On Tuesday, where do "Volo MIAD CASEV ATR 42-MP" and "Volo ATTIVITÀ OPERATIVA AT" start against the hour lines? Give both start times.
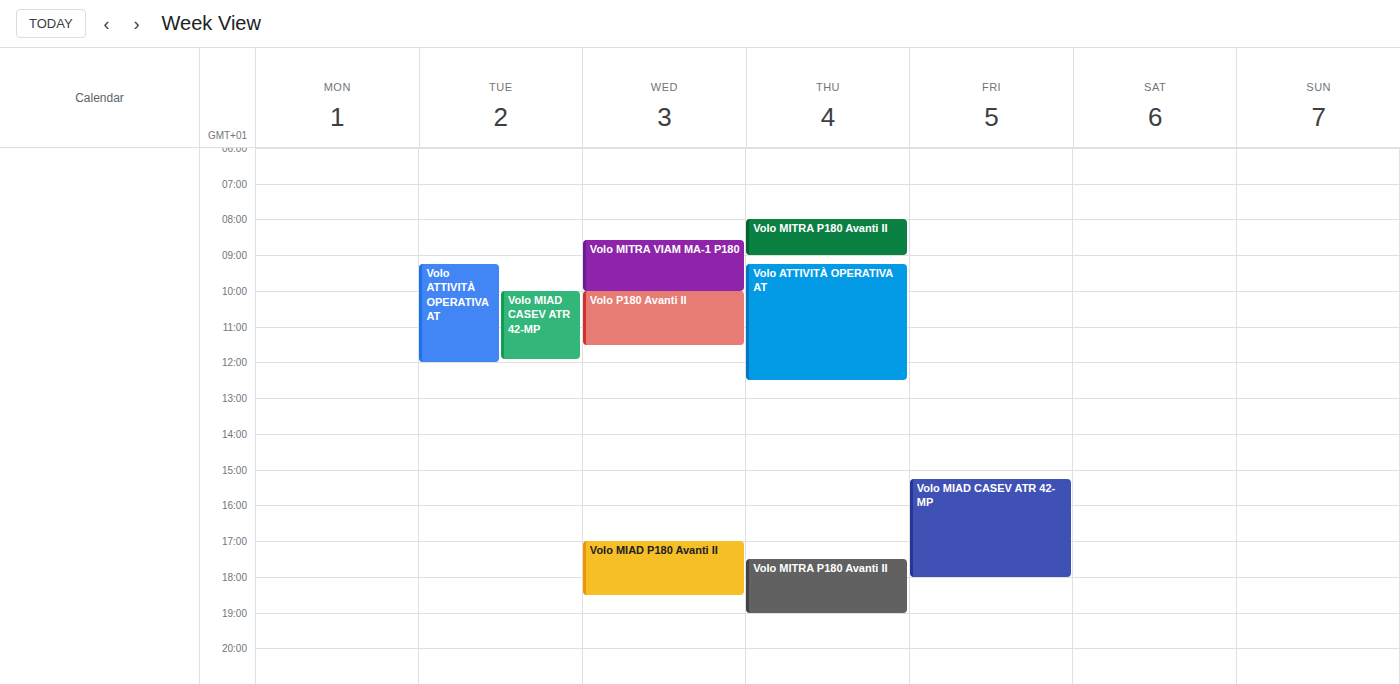
"Volo MIAD CASEV ATR 42-MP": 10:00 AM, exactly on the 10 AM line. "Volo ATTIVITÀ OPERATIVA AT": 9:15 AM, neither: a quarter of the way from the 9 AM line to the 10 AM line.